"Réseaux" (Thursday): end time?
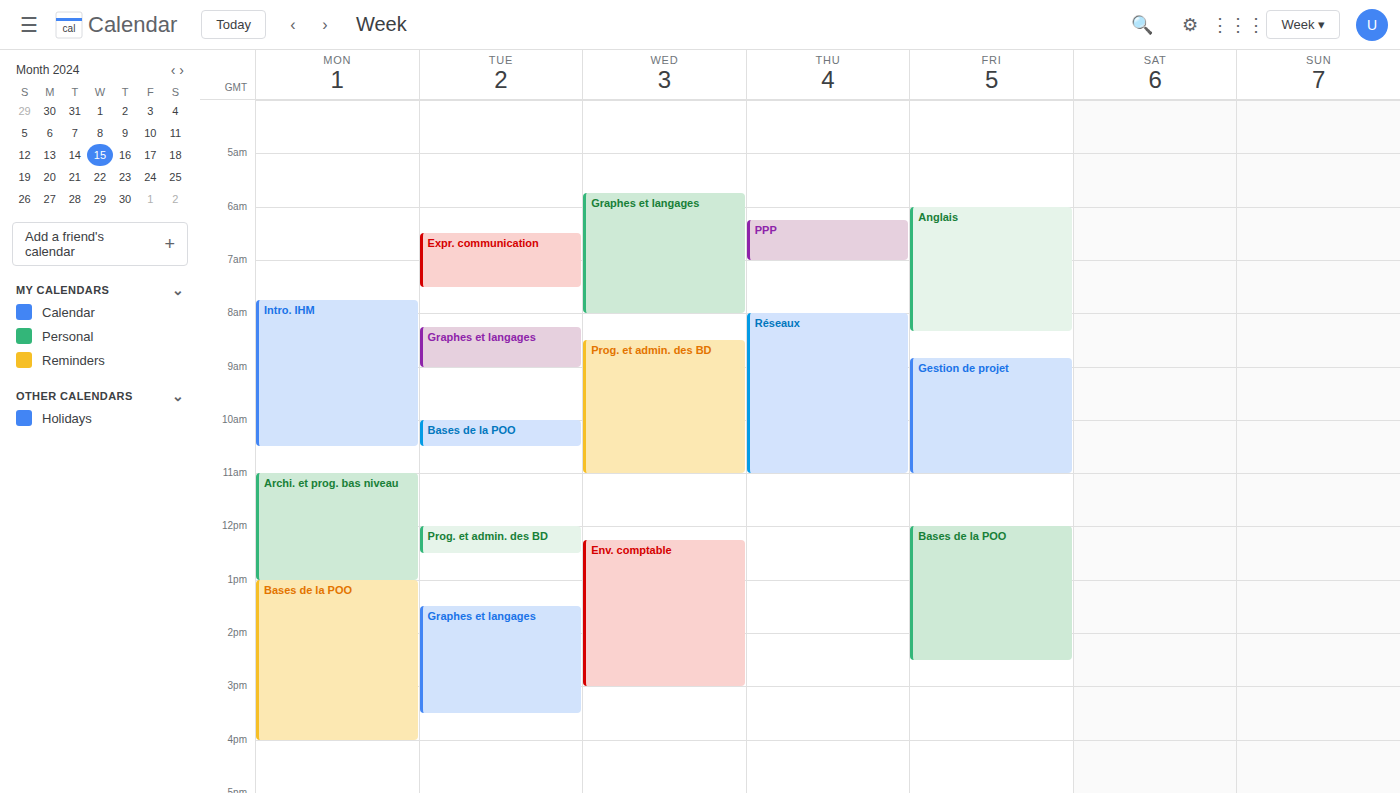
11:00 AM